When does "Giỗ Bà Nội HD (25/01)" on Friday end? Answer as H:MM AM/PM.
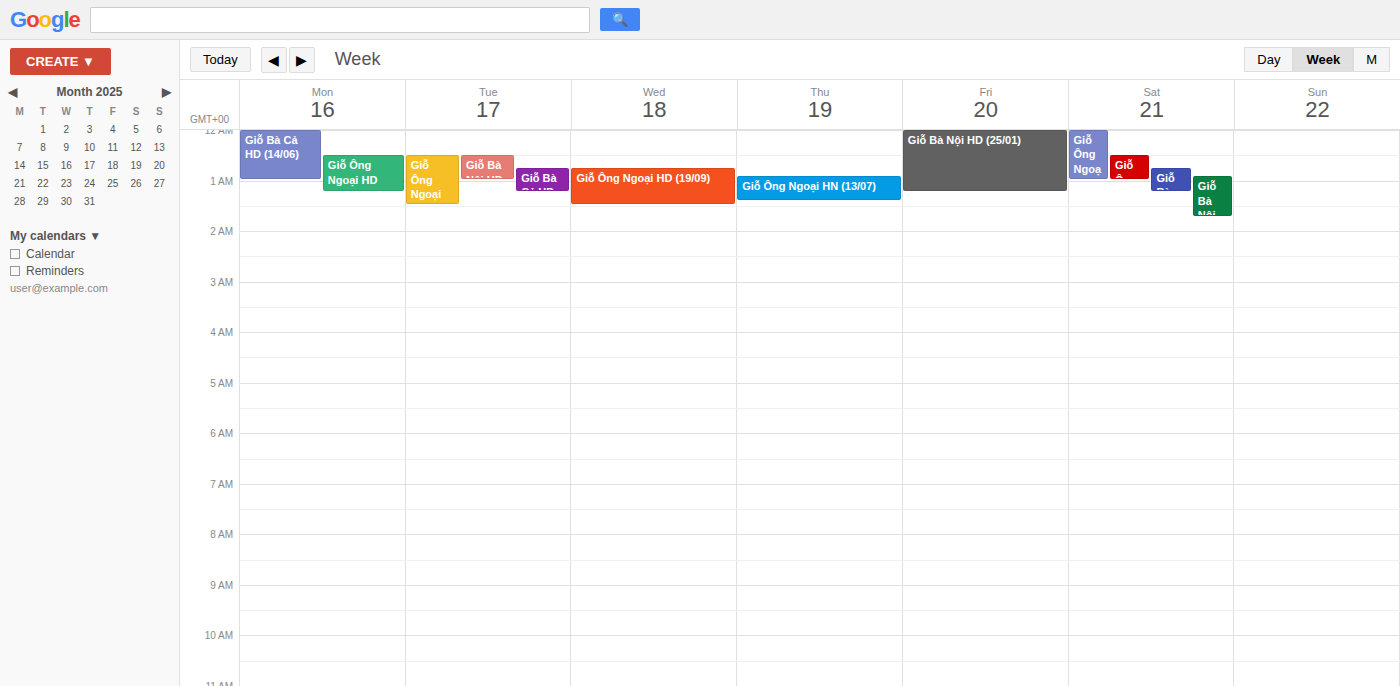
1:15 AM